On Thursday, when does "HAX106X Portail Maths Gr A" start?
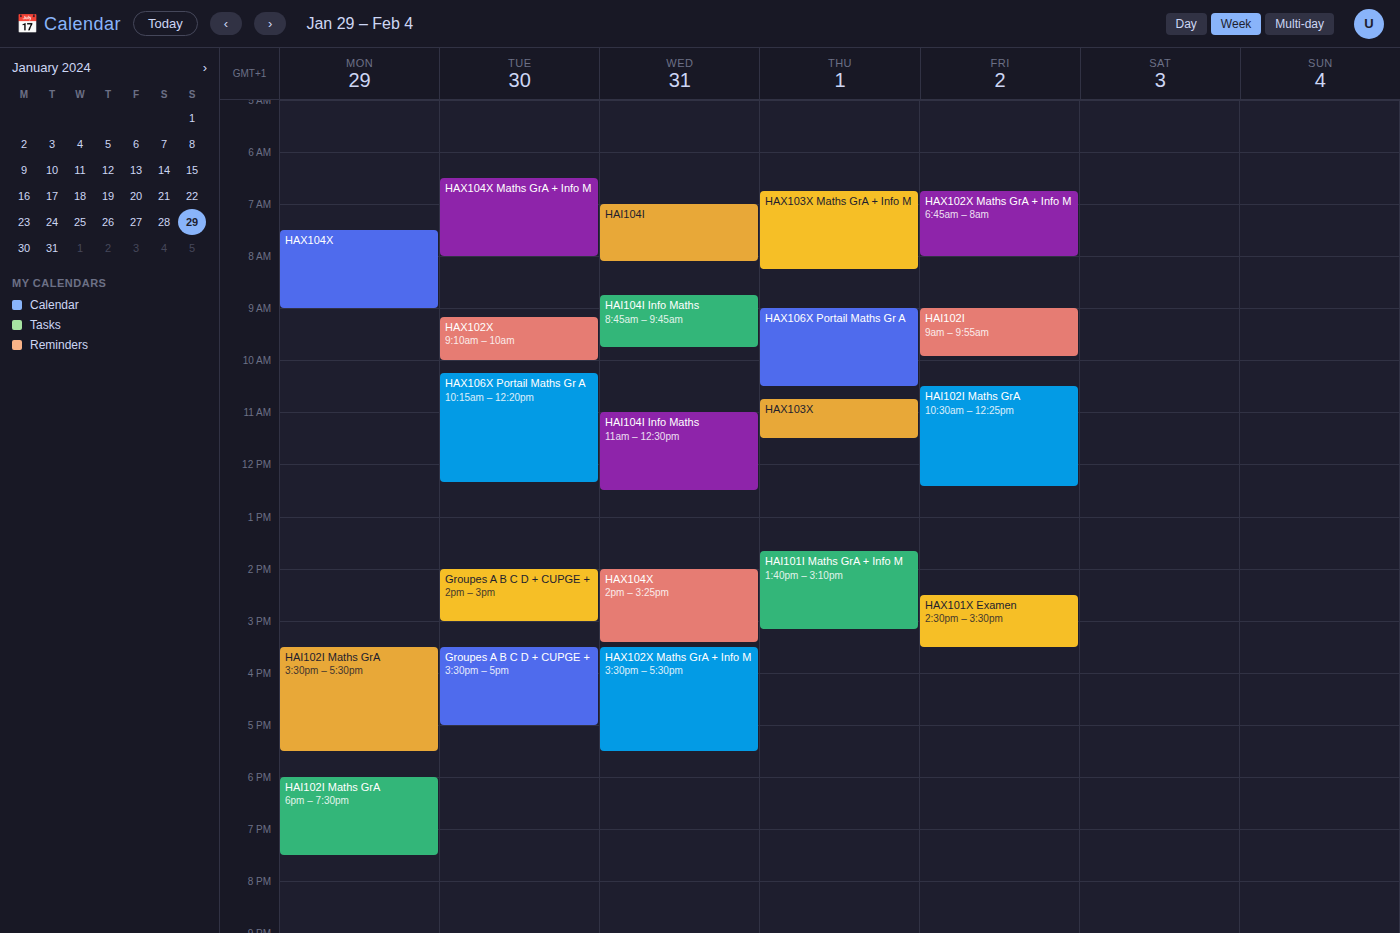
09:00